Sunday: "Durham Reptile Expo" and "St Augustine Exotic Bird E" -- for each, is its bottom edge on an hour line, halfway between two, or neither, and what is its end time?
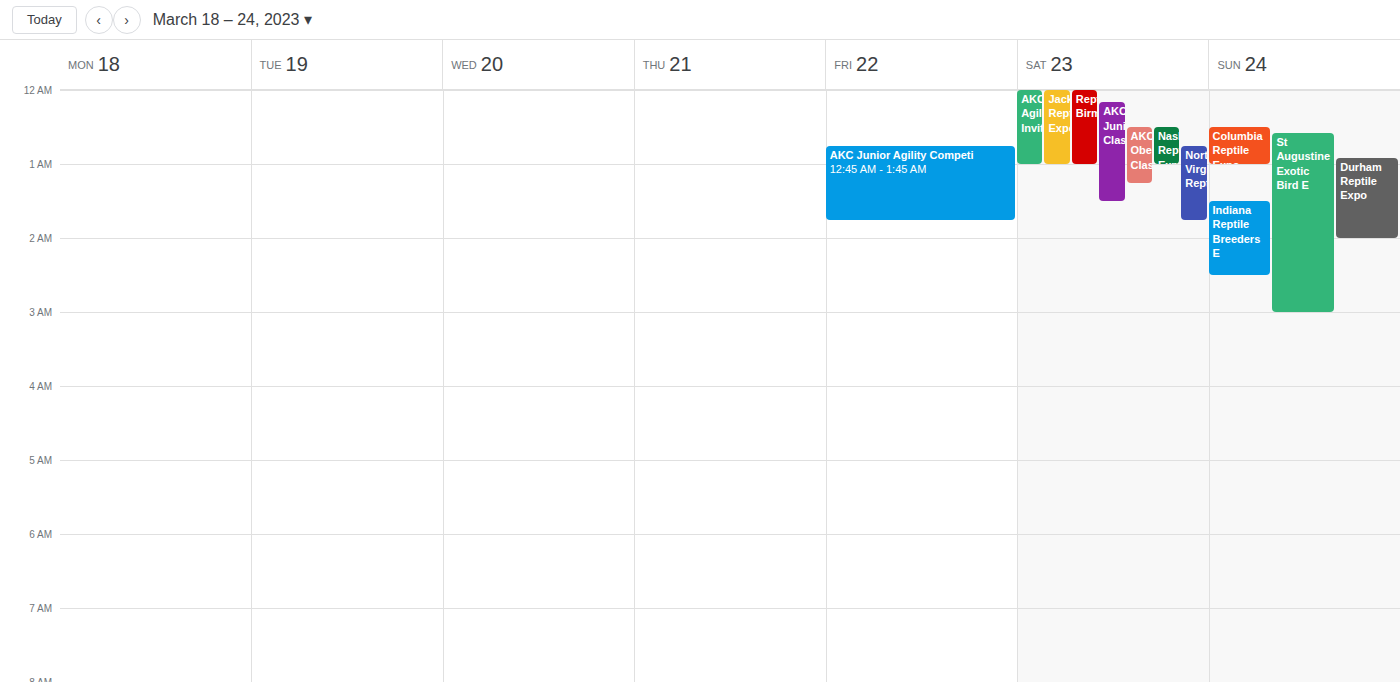
"Durham Reptile Expo": 2:00 AM, exactly on the 2 AM line. "St Augustine Exotic Bird E": 3:00 AM, exactly on the 3 AM line.